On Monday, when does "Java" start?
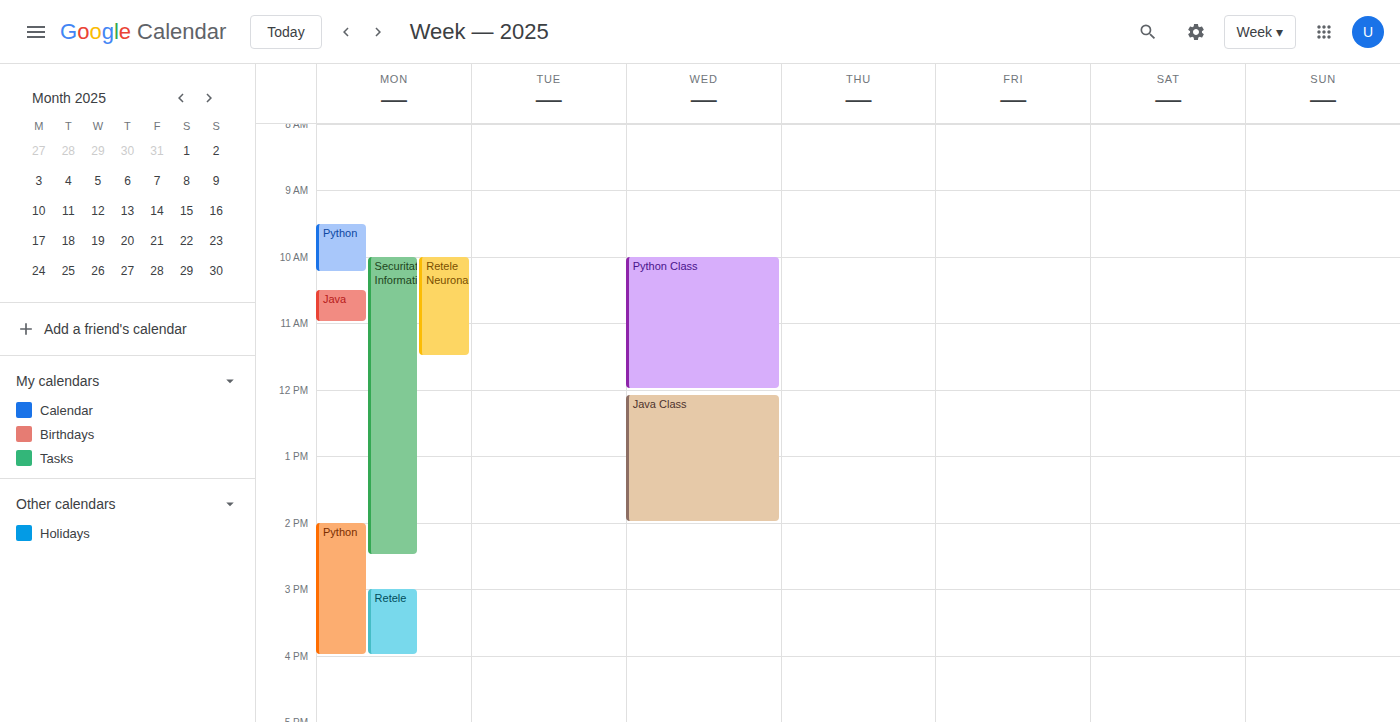
10:30